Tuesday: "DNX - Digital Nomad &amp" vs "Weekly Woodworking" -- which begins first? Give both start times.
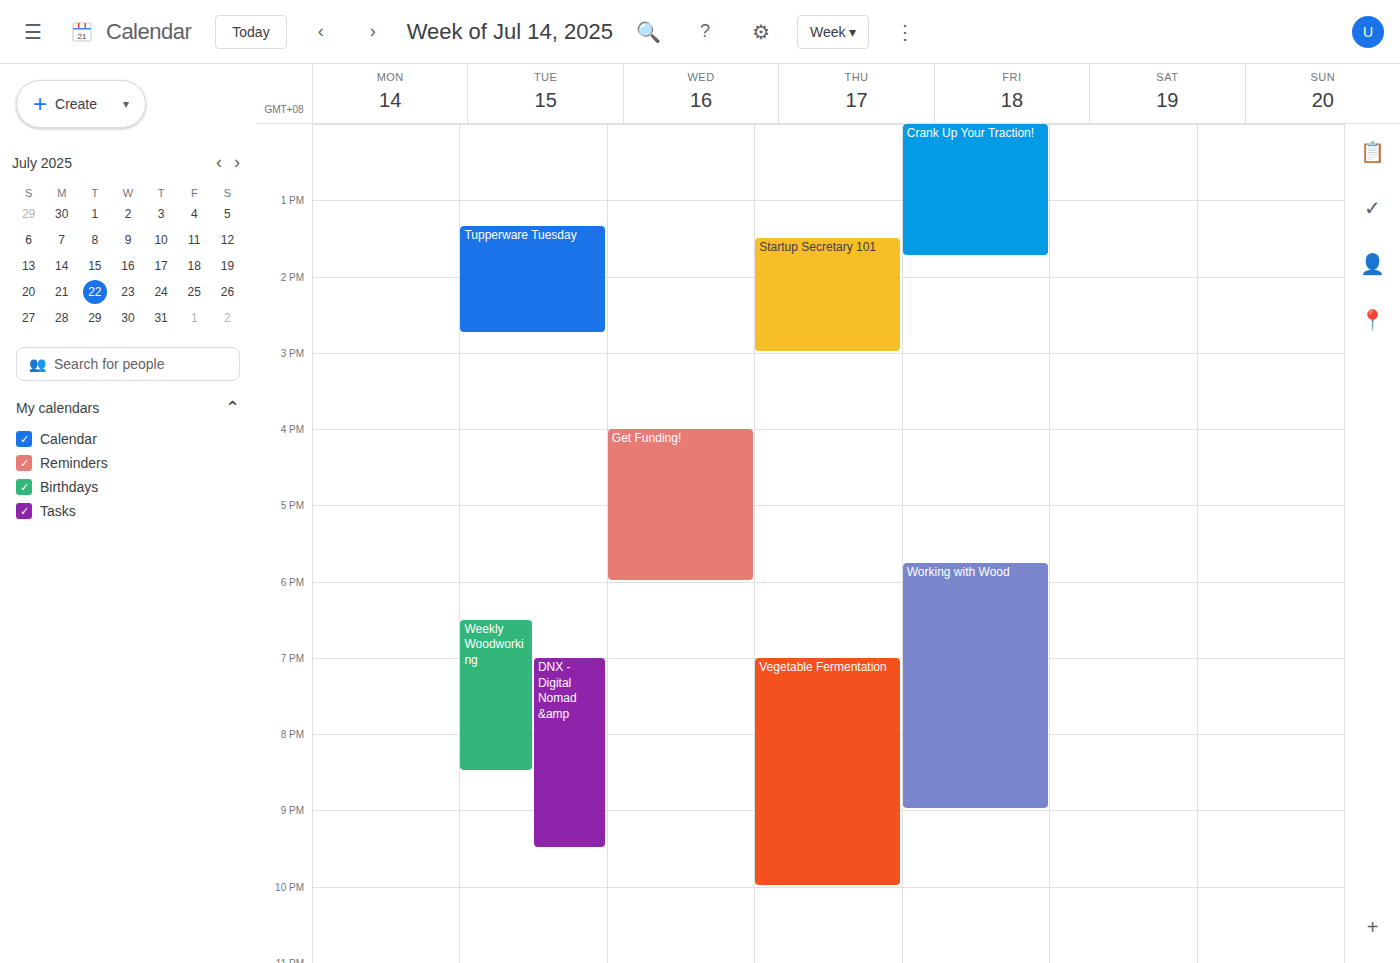
"Weekly Woodworking" 6:30 PM; "DNX - Digital Nomad &amp" 7:00 PM.